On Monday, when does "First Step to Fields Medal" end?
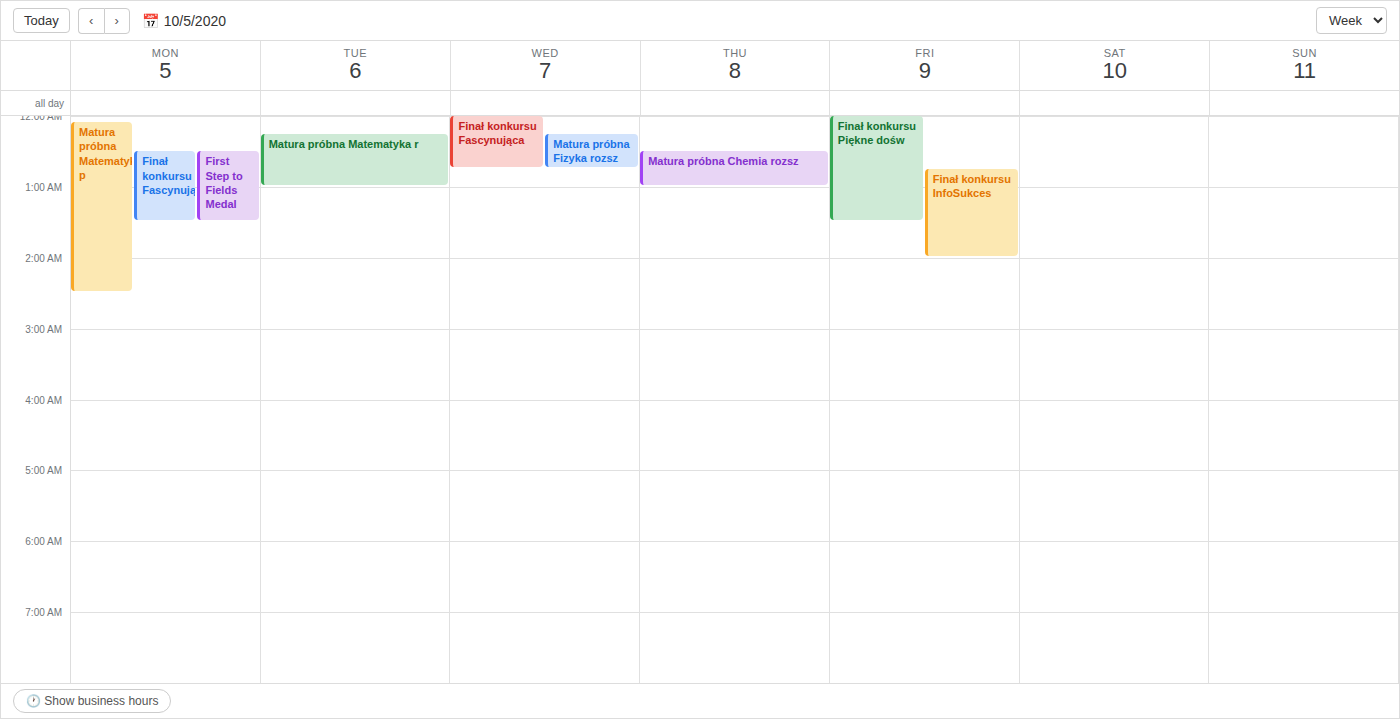
1:30 AM